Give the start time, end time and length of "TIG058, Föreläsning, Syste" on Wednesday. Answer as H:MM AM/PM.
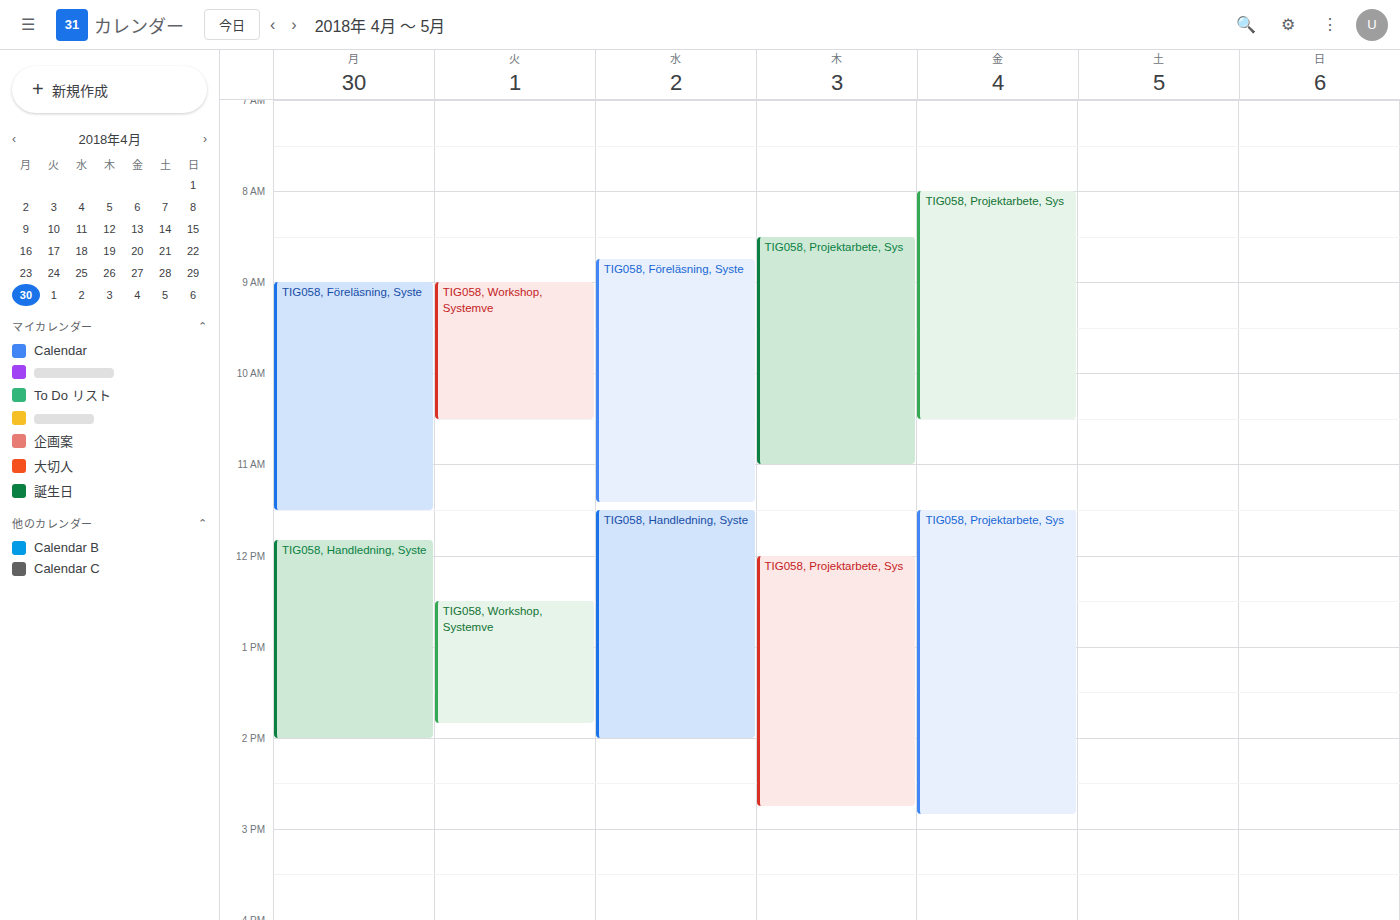
8:45 AM to 11:25 AM, 2 hours 40 minutes